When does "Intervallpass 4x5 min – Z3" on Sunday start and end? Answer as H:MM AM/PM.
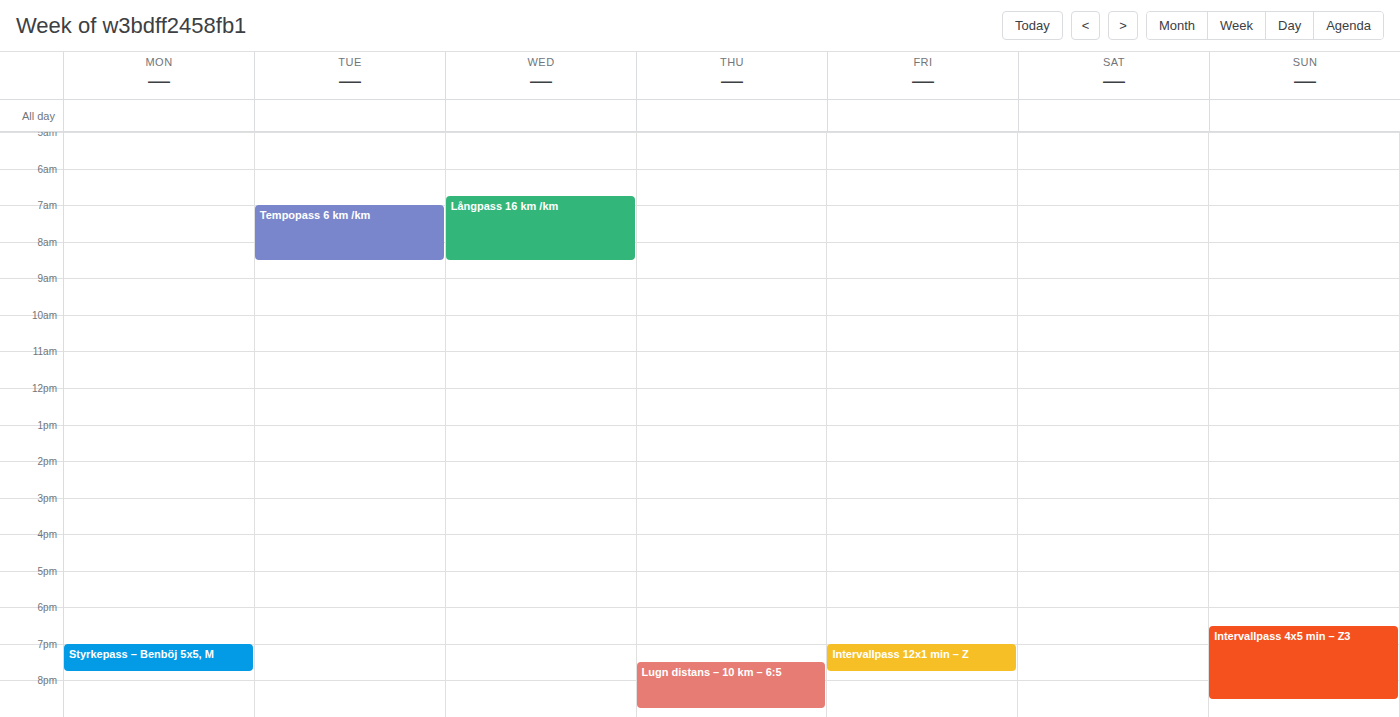
6:30 PM to 8:30 PM